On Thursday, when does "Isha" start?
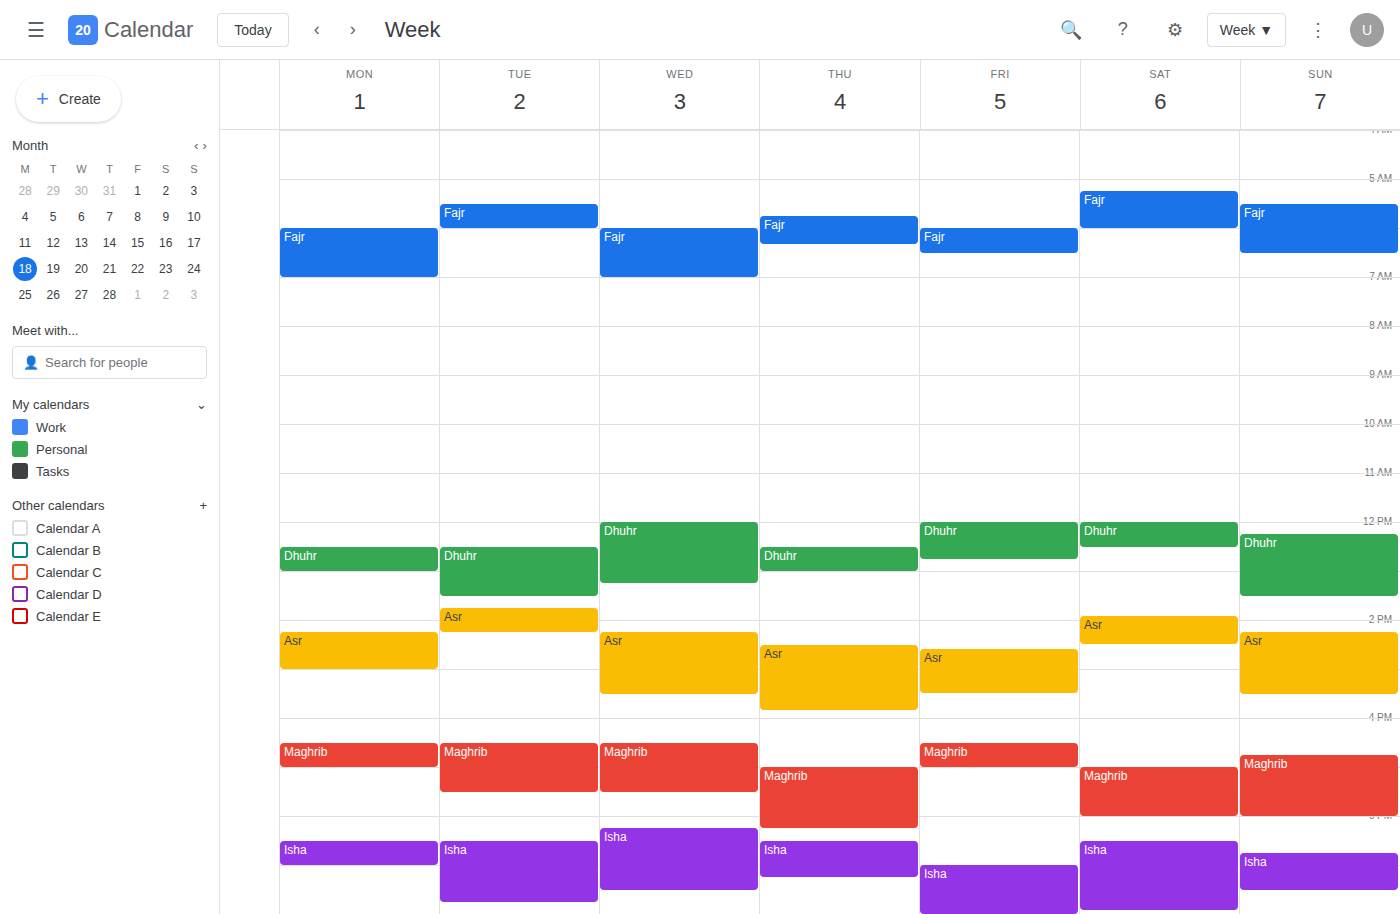
6:30 PM